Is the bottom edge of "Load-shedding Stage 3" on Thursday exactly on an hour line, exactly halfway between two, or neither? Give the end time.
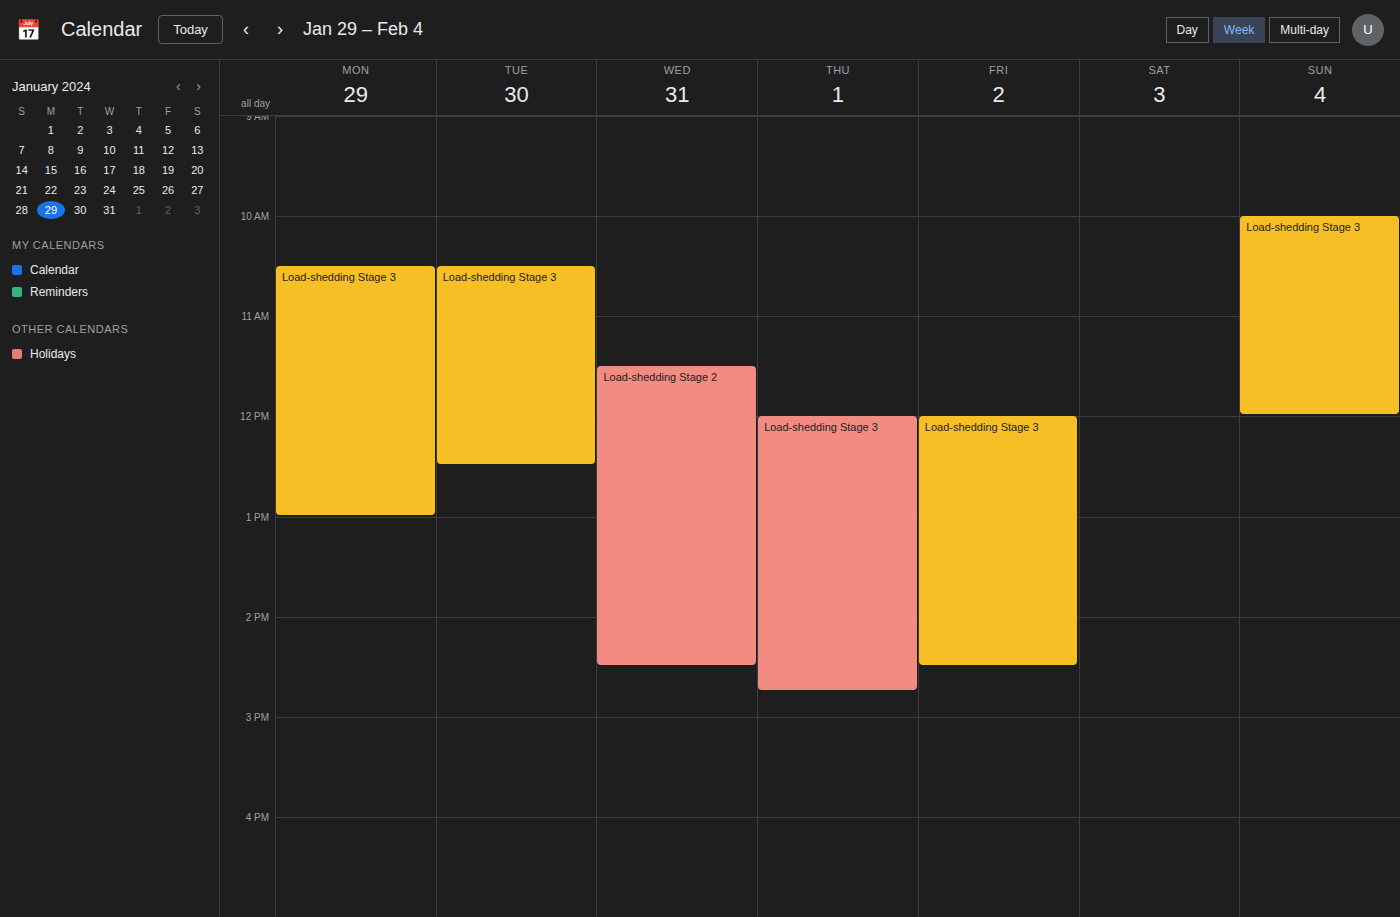
2:45 PM -- neither: three quarters of the way from the 2 PM line to the 3 PM line.